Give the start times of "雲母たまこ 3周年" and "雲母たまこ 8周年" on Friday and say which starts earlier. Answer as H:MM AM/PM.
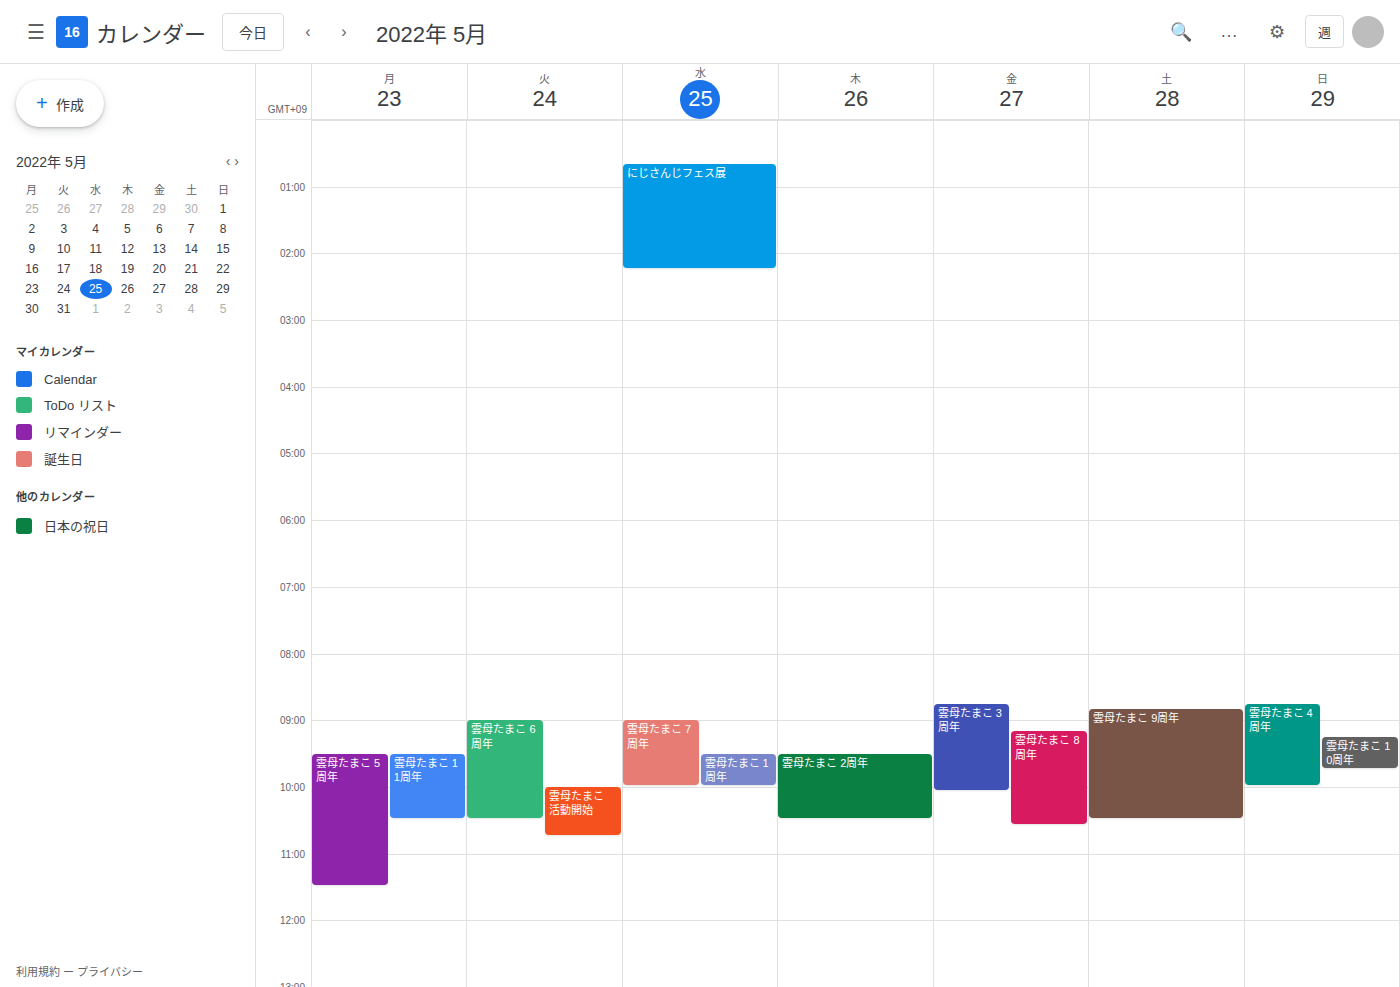
"雲母たまこ 3周年" 8:45 AM; "雲母たまこ 8周年" 9:10 AM.